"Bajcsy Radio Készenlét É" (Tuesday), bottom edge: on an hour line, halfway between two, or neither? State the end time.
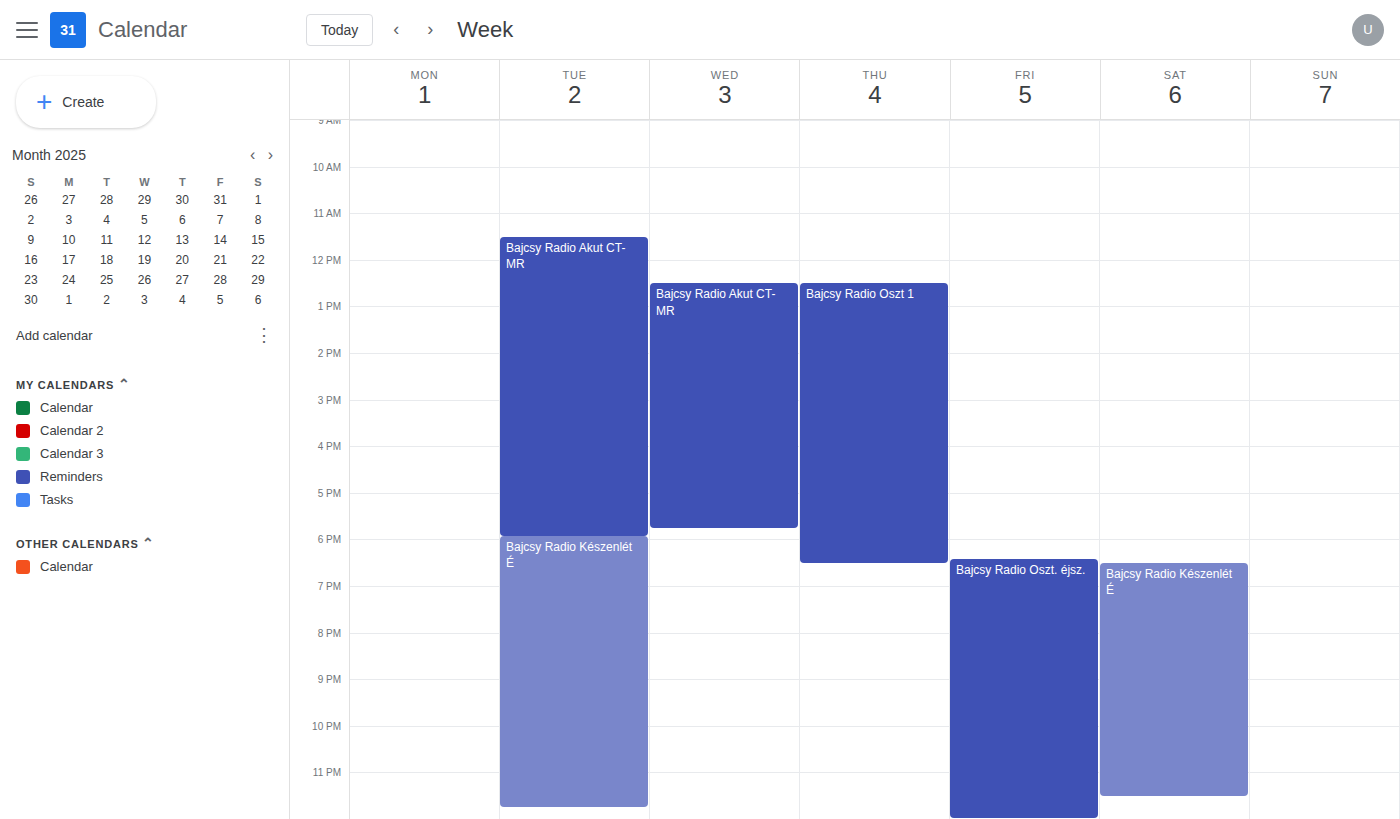
23:45 -- neither: three quarters of the way from the 23:00 line to the 24:00 line.